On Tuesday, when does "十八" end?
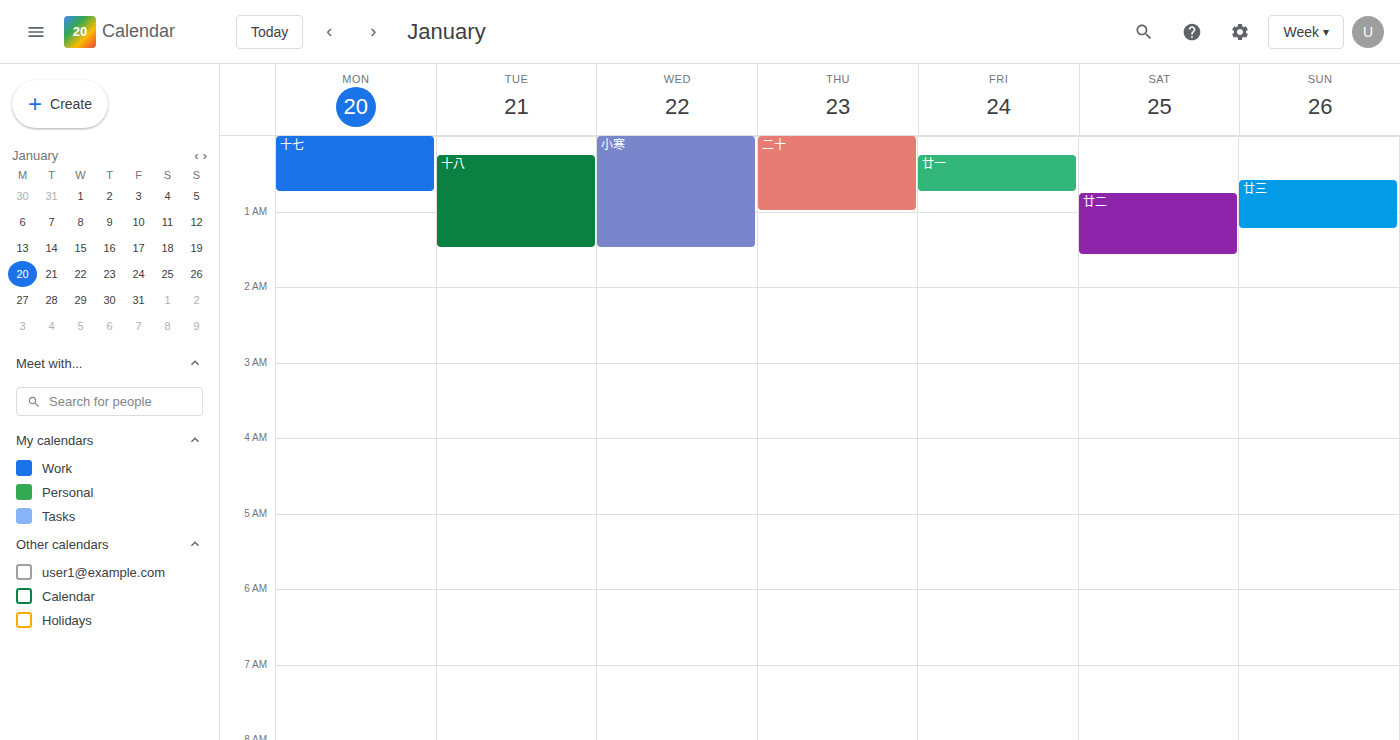
1:30 AM